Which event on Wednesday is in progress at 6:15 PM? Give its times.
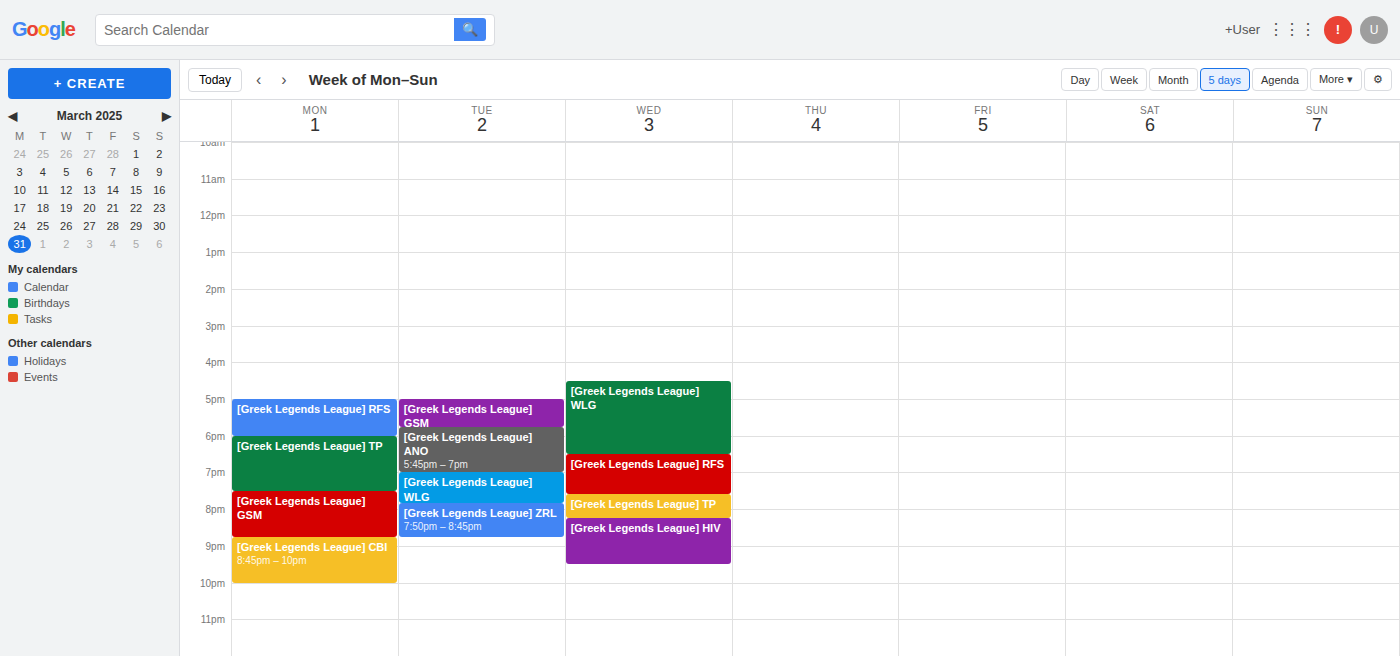
"[Greek Legends League] WLG", 4:30 PM to 6:30 PM